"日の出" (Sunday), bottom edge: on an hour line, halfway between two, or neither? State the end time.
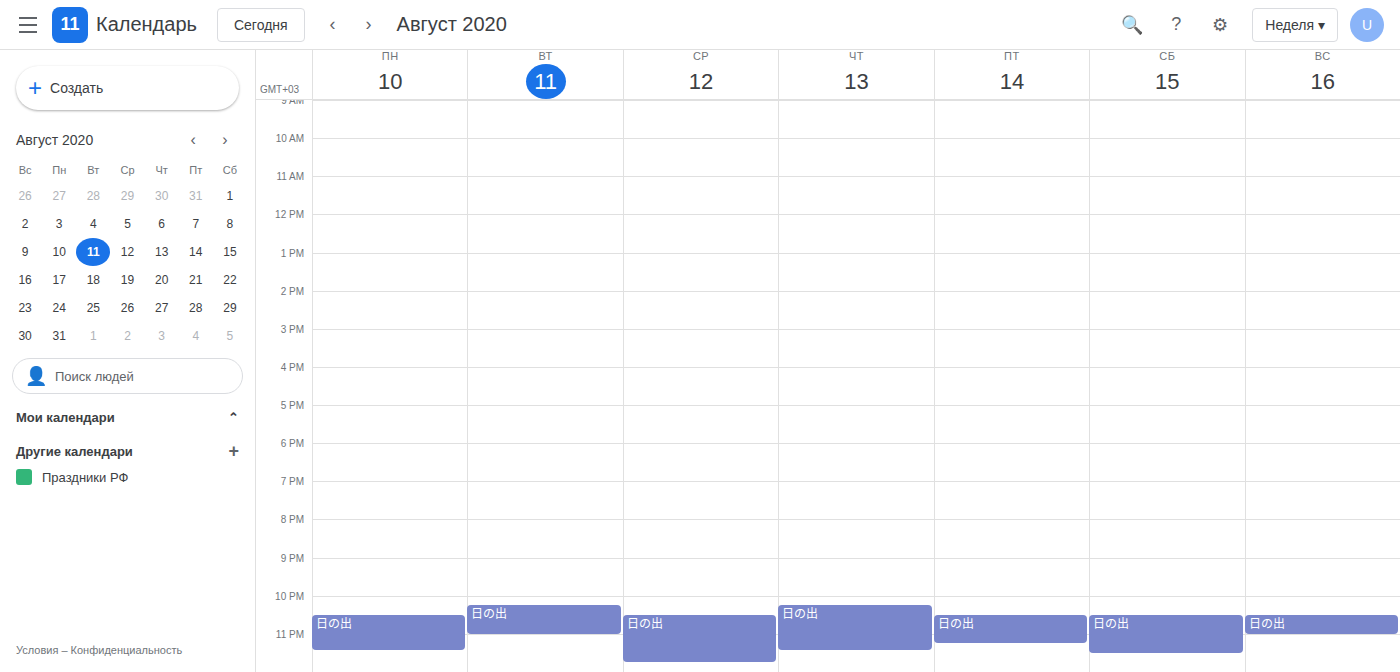
11:00 PM -- exactly on the 11 PM line.